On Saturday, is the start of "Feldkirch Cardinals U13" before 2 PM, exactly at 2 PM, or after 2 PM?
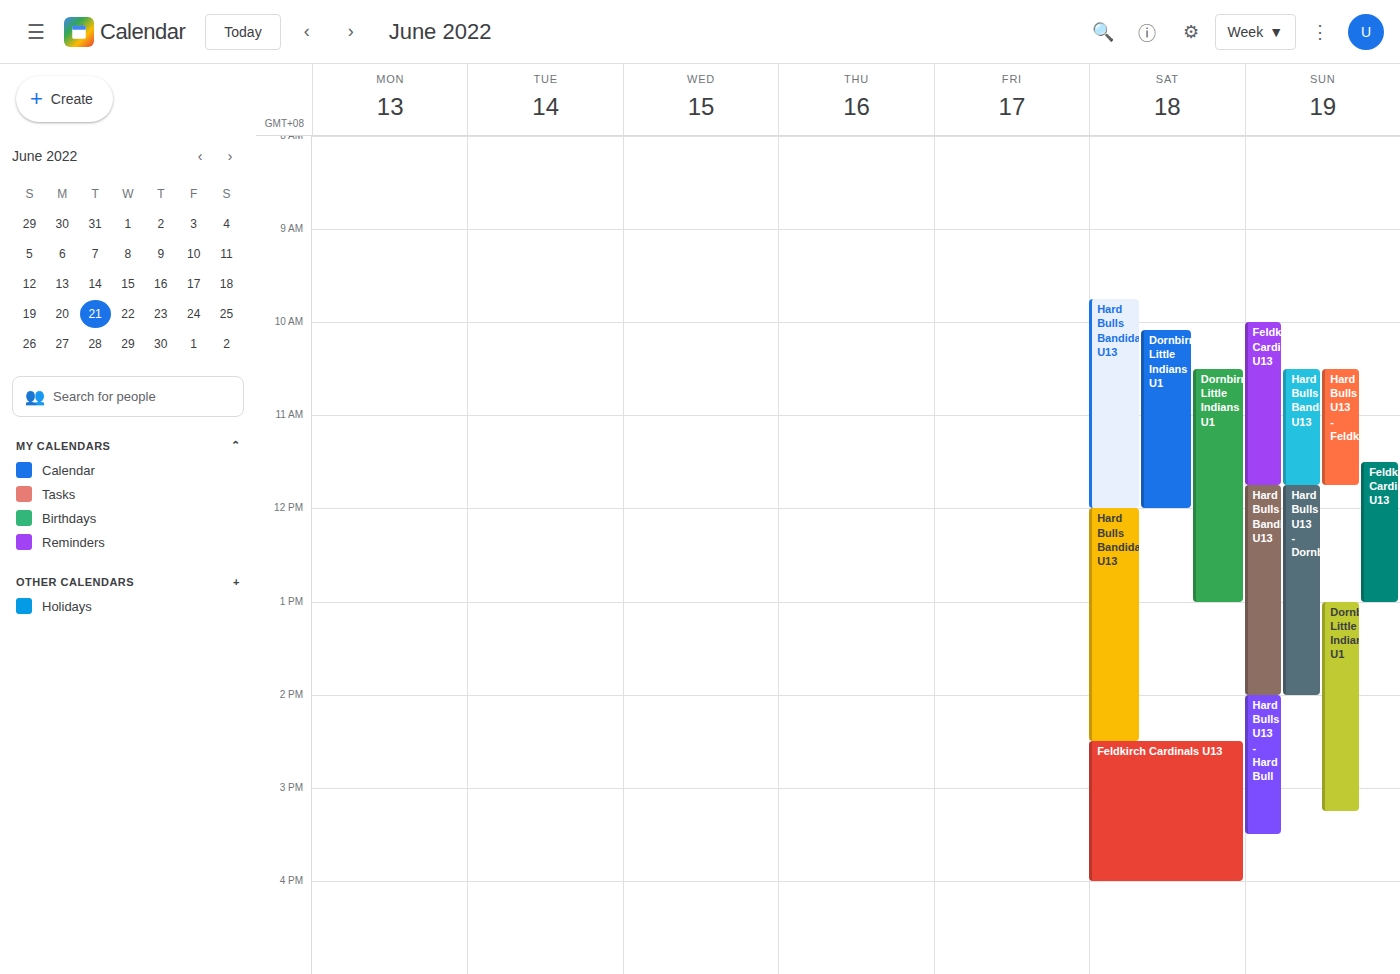
2:30 PM -- after 2 PM, 30 minutes below the 2 PM line.